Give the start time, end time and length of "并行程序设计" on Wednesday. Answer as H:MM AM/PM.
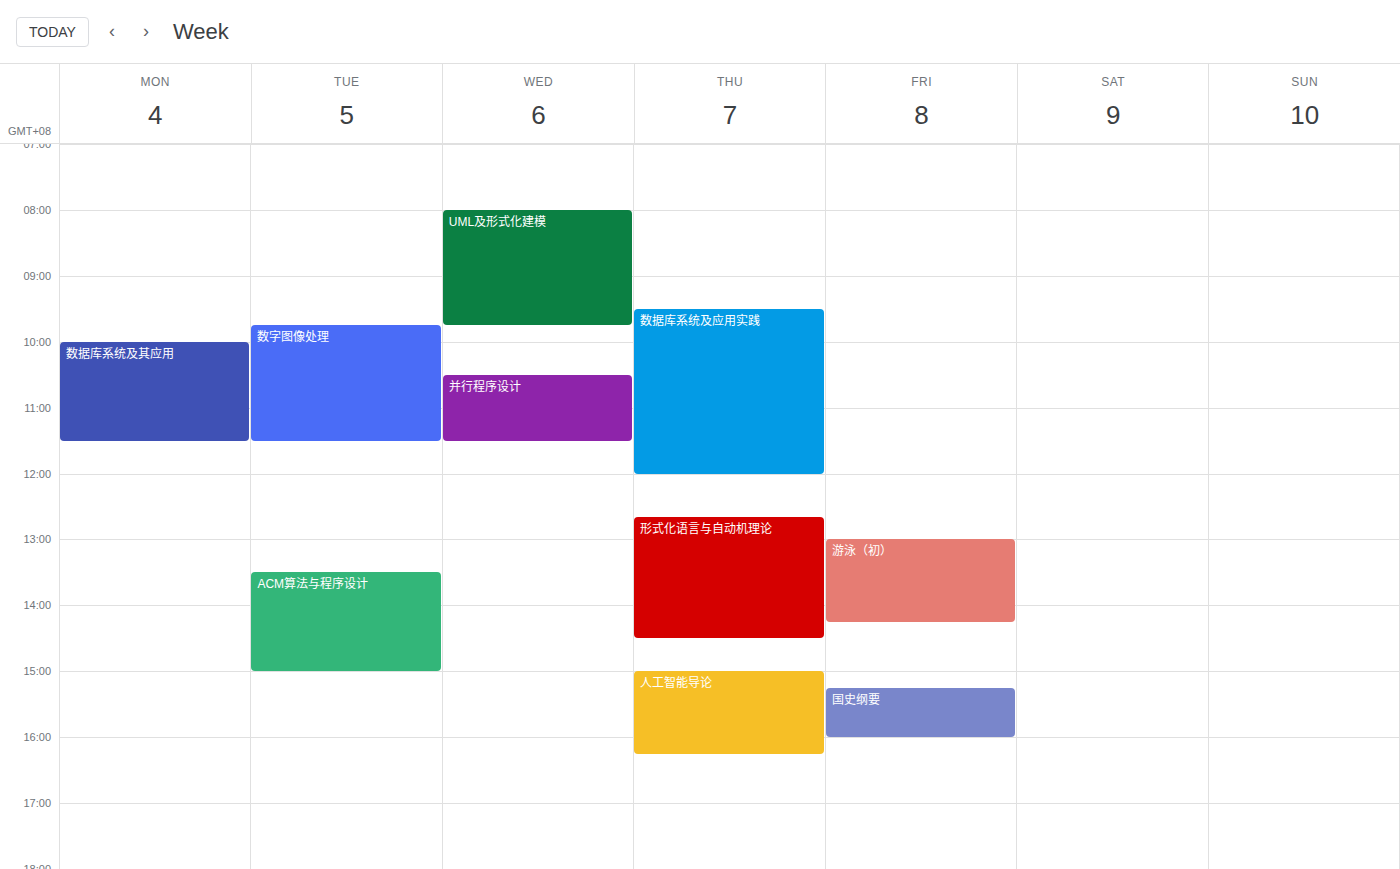
10:30 AM to 11:30 AM, 1 hour